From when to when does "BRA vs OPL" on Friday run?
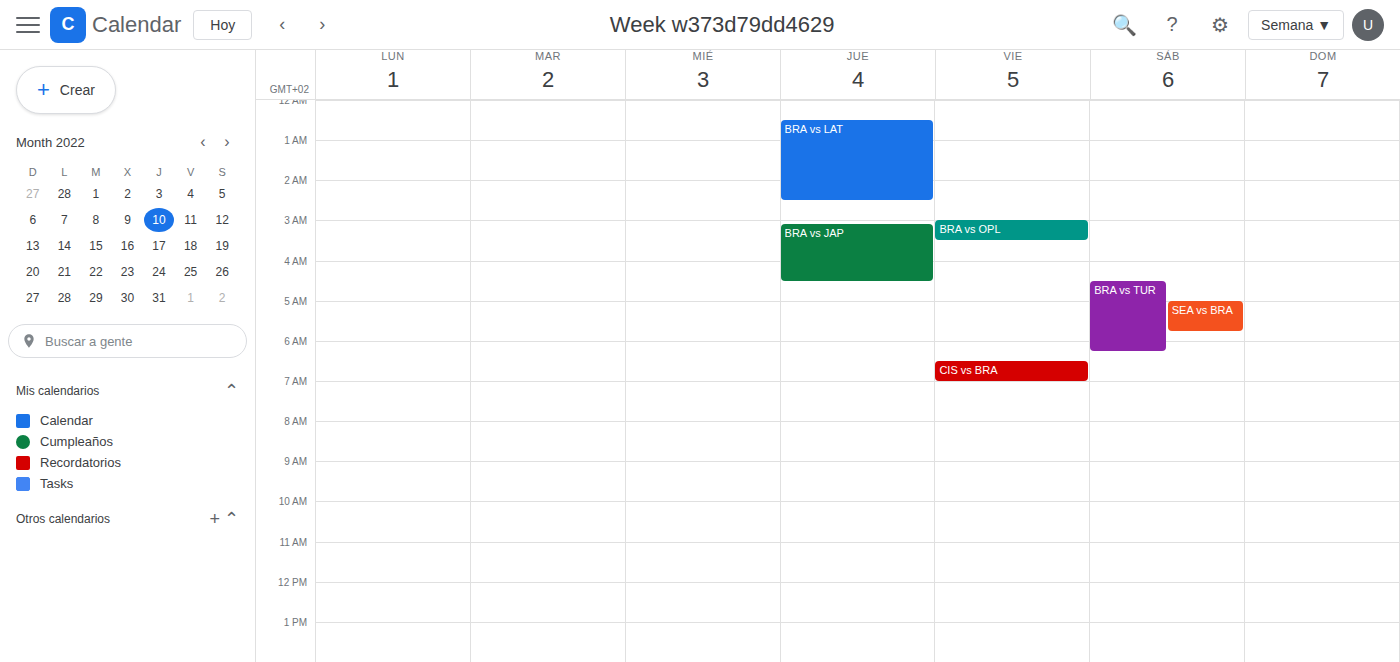
3:00 AM to 3:30 AM